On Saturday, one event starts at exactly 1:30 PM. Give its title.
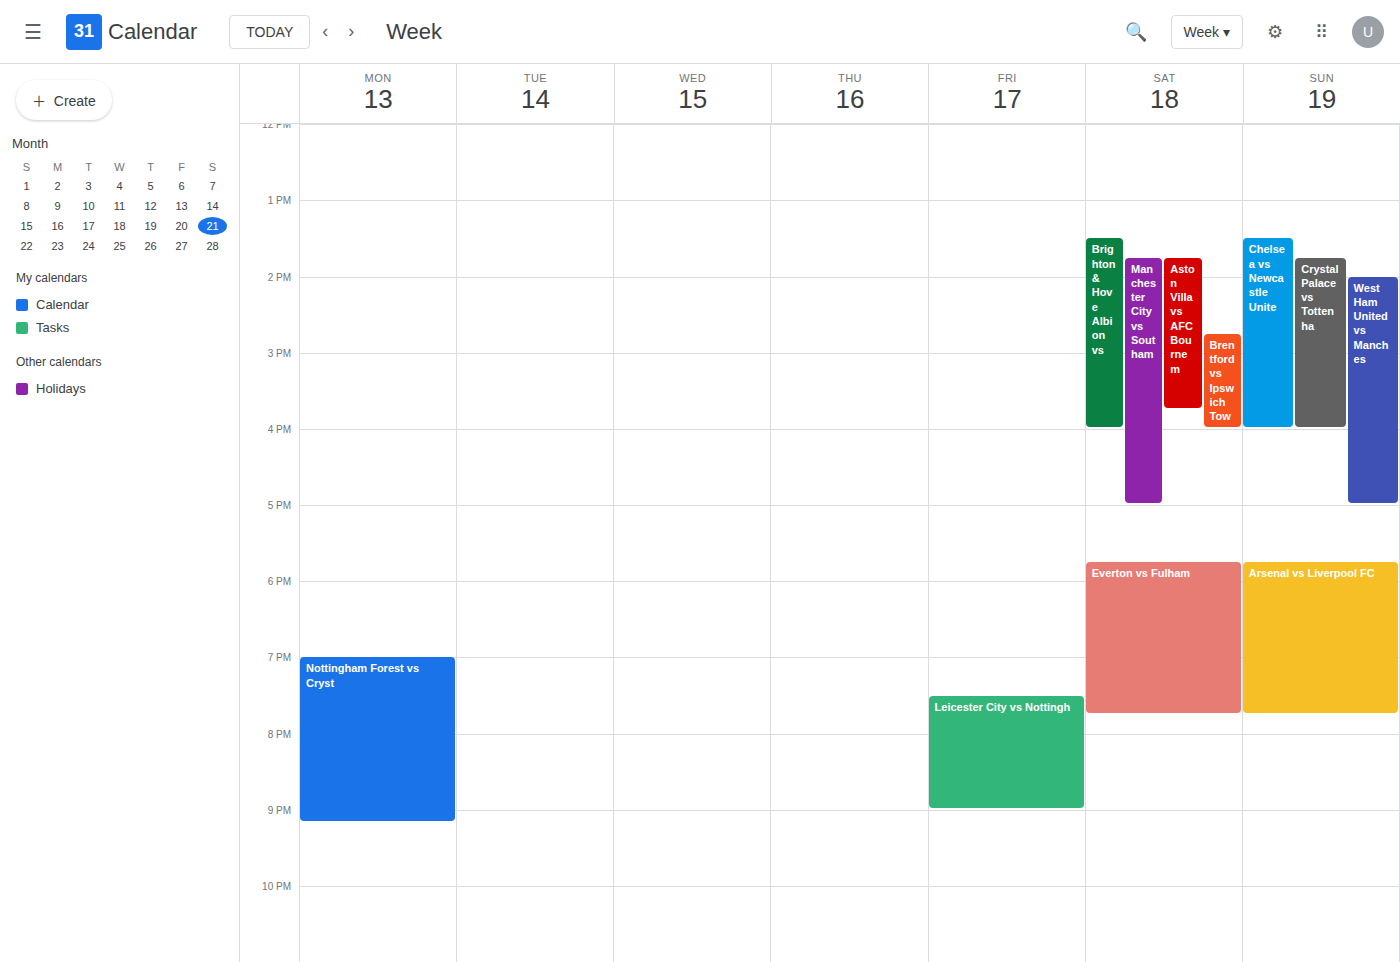
"Brighton & Hove Albion vs"